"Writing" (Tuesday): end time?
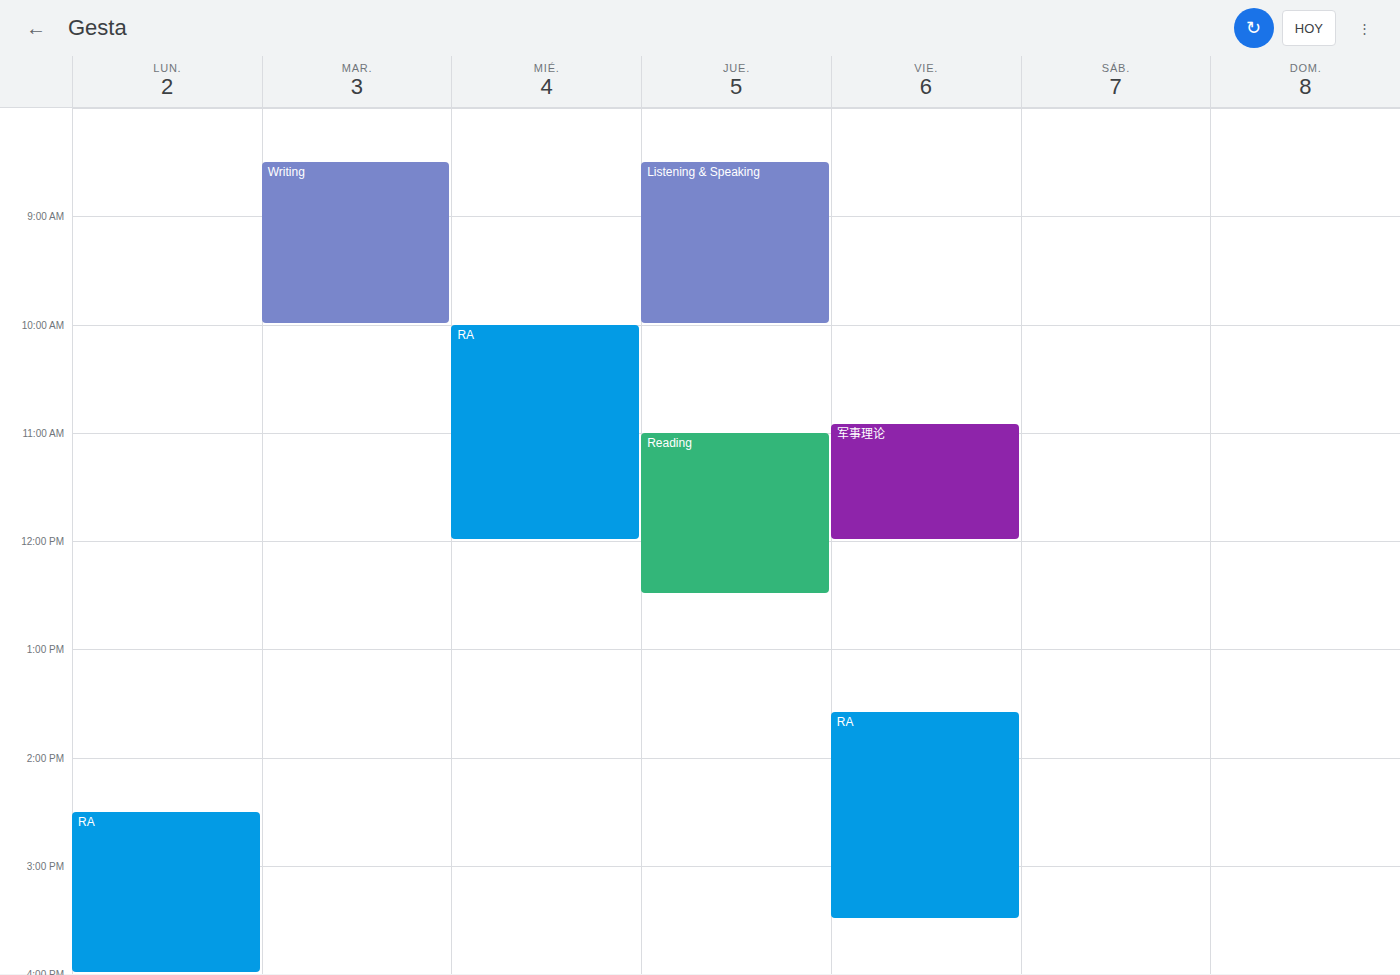
10:00 AM